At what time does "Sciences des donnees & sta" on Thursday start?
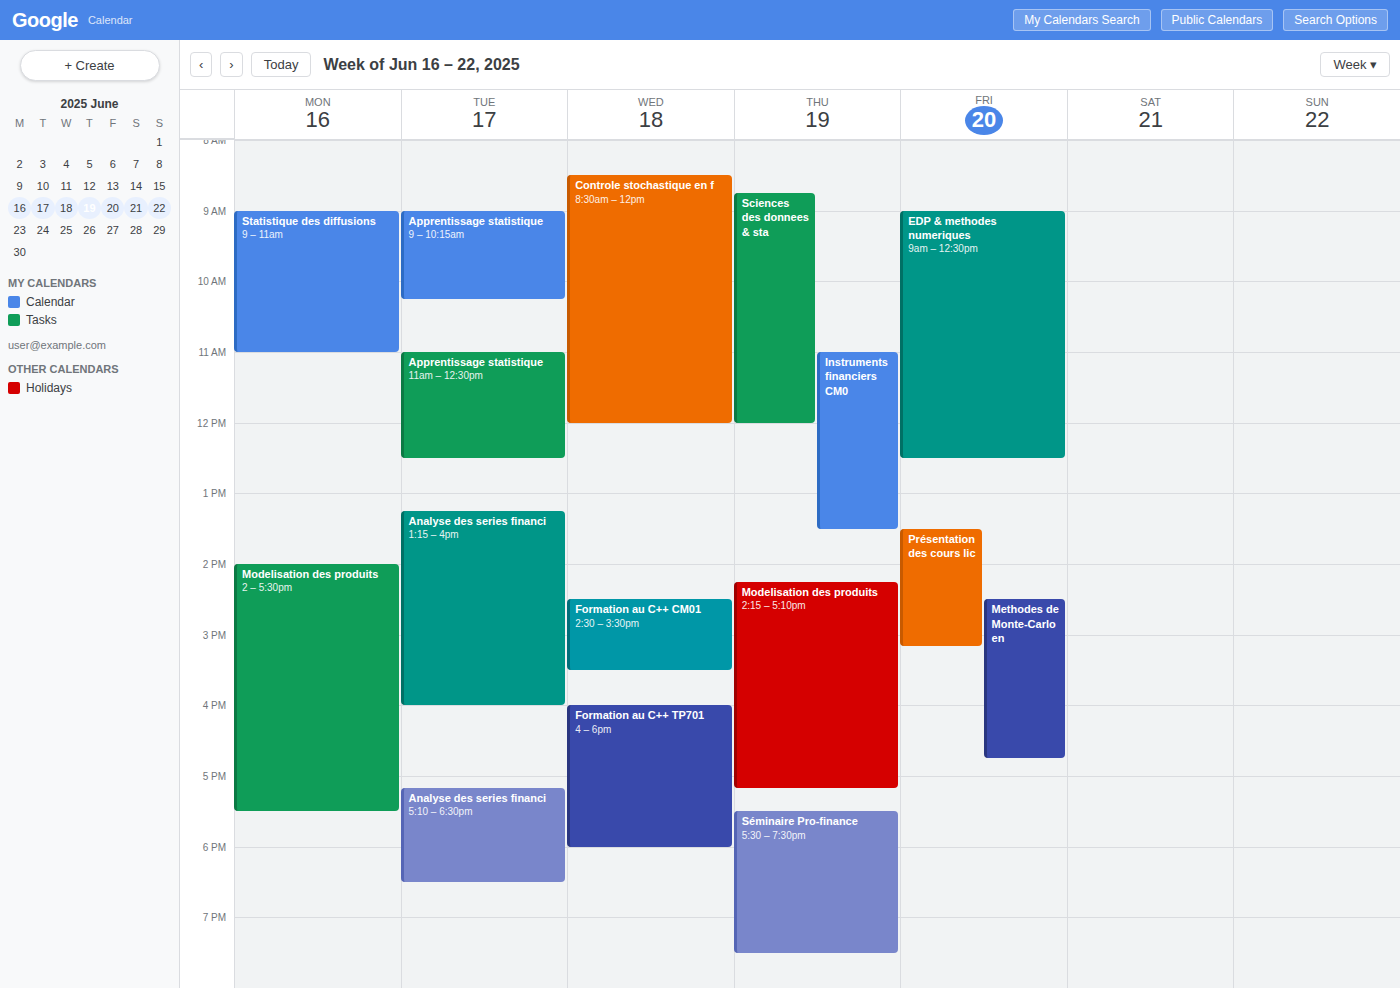
08:45